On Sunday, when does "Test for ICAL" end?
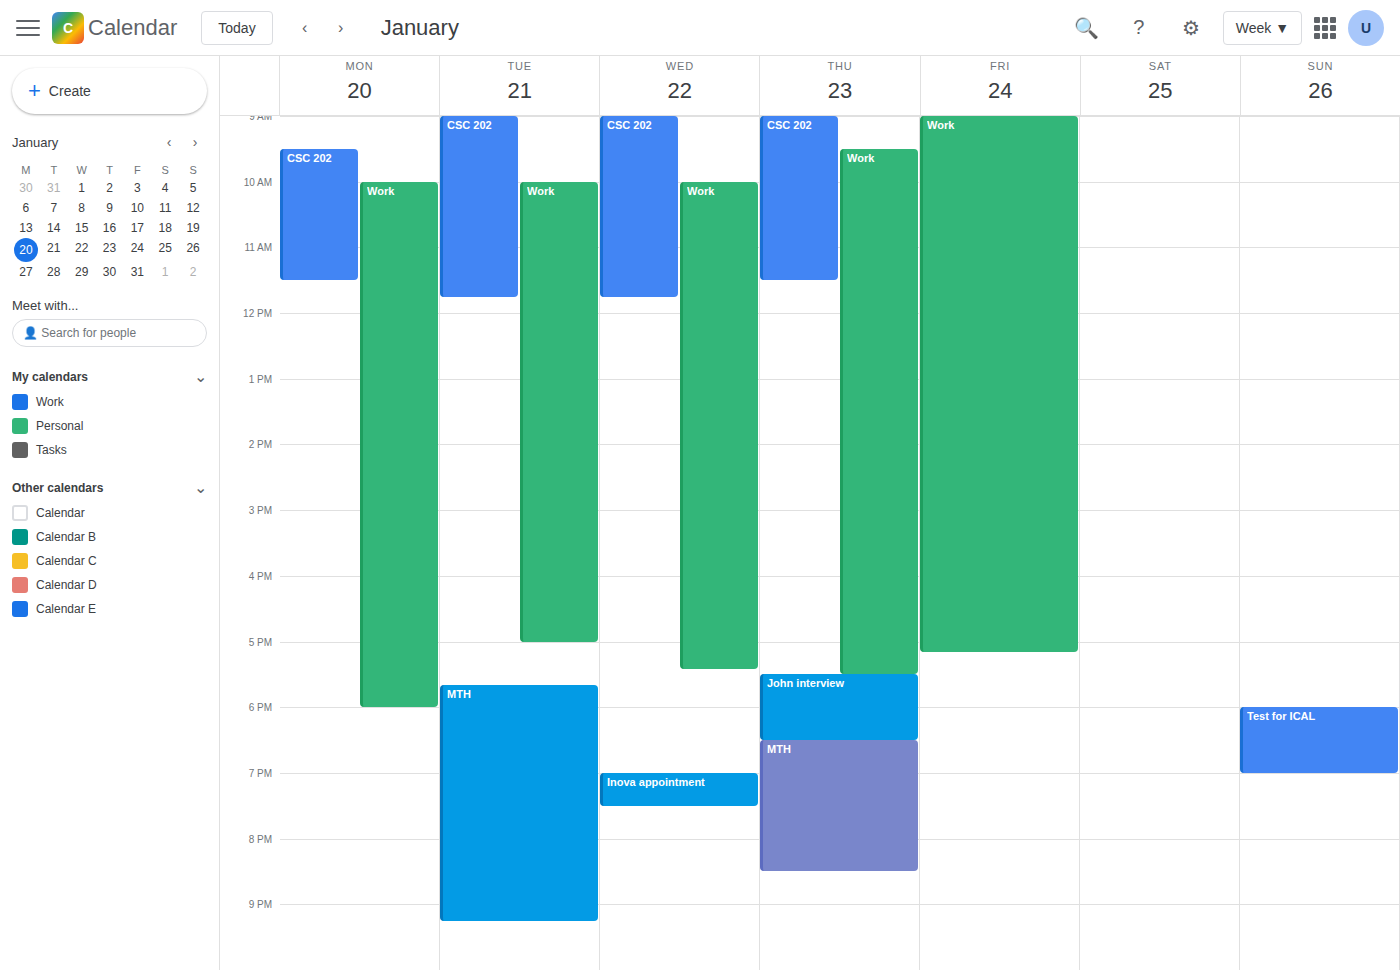
19:00